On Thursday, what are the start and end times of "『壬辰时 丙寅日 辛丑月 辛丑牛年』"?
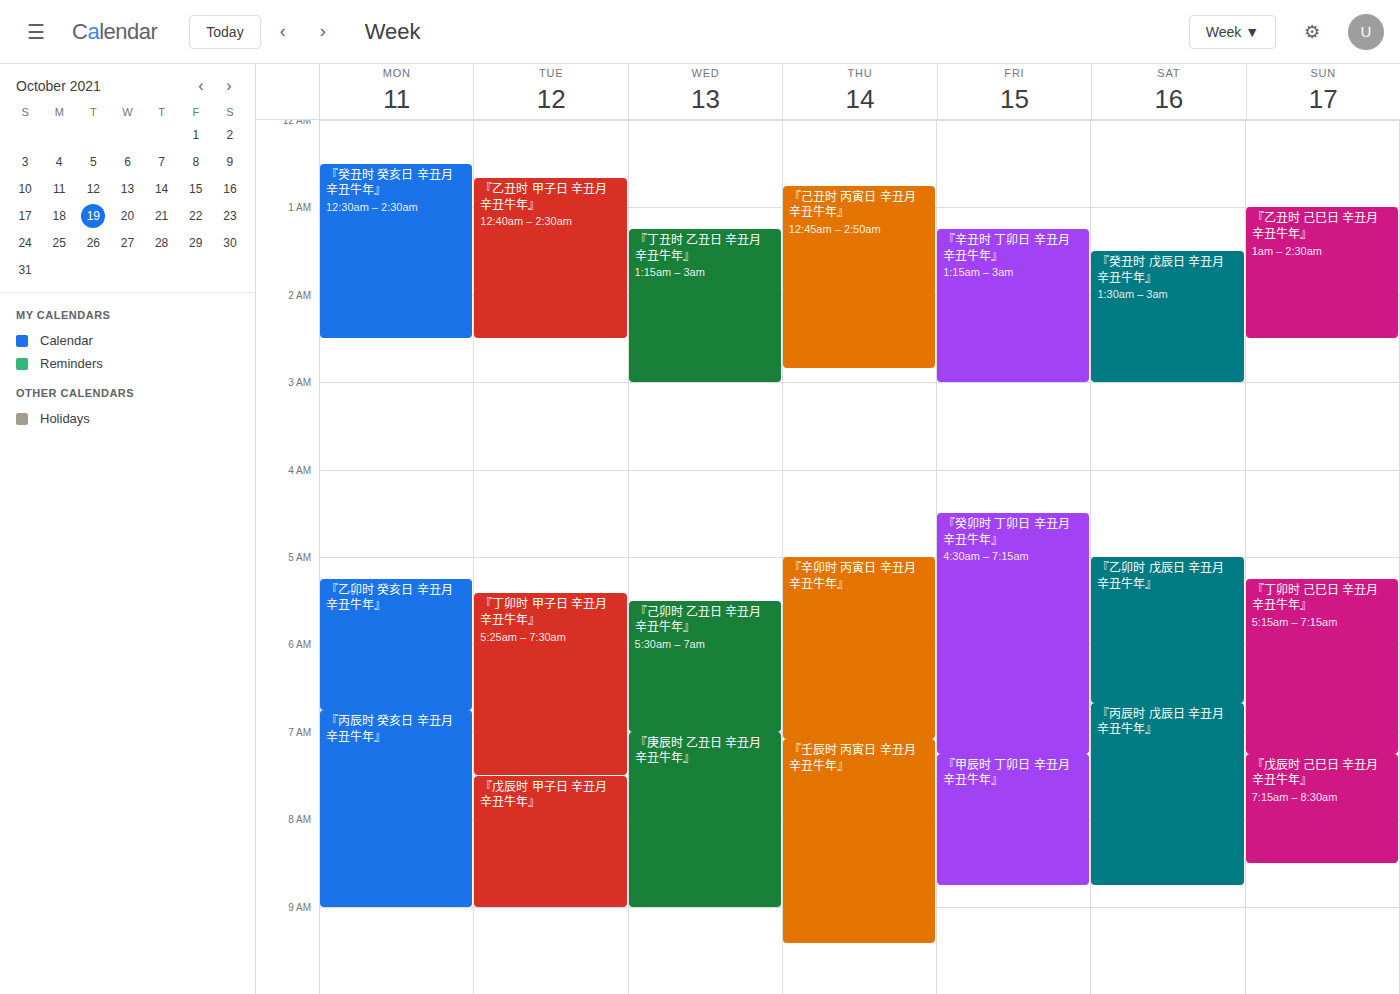
7:05 AM to 9:25 AM